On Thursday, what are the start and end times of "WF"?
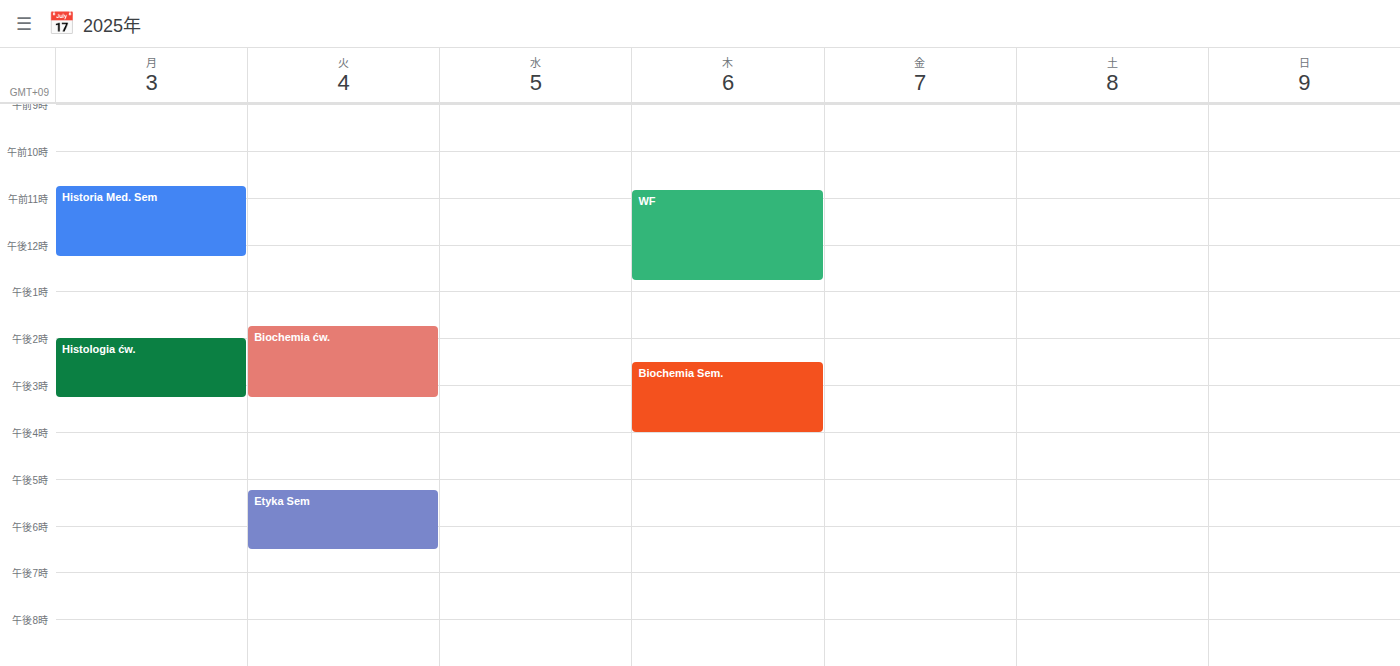
10:50 AM to 12:45 PM